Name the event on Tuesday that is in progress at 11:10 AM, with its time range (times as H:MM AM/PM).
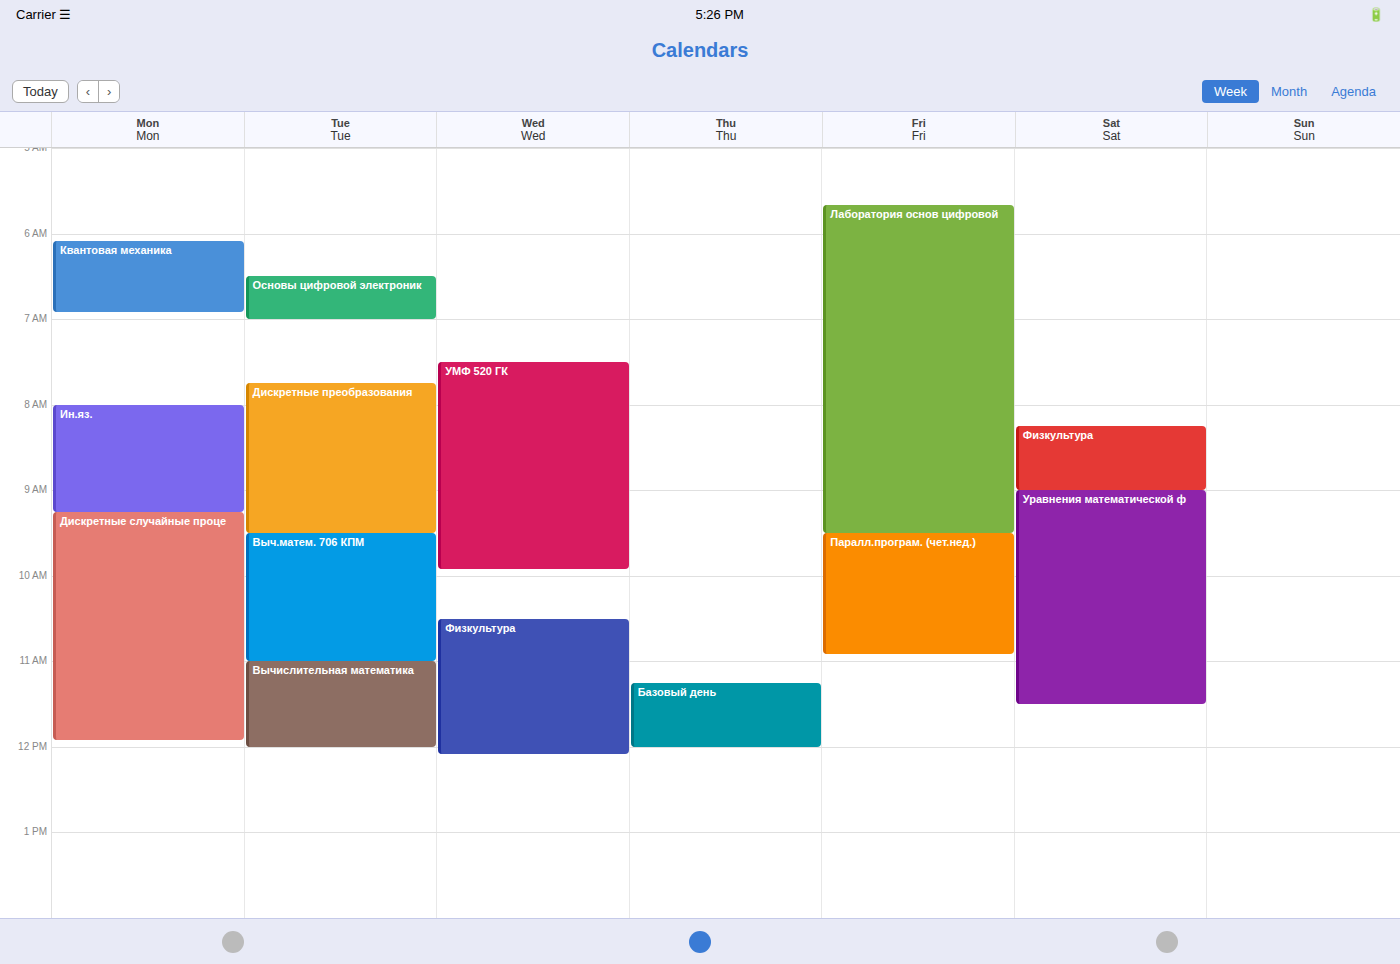
"Вычислительная математика", 11:00 AM to 12:00 PM